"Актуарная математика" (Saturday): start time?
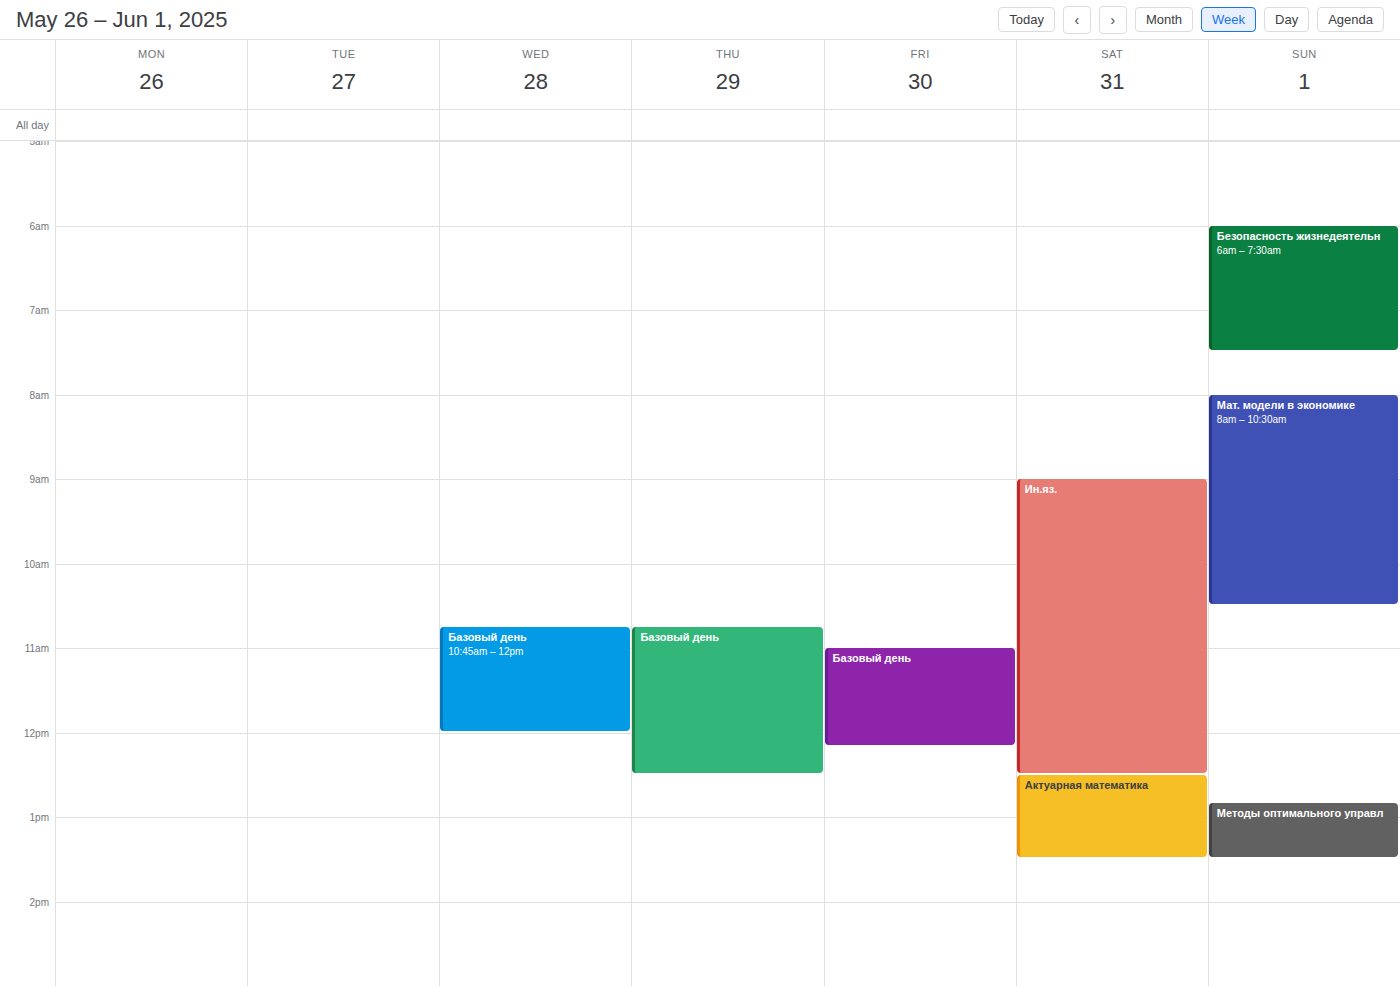
12:30 PM